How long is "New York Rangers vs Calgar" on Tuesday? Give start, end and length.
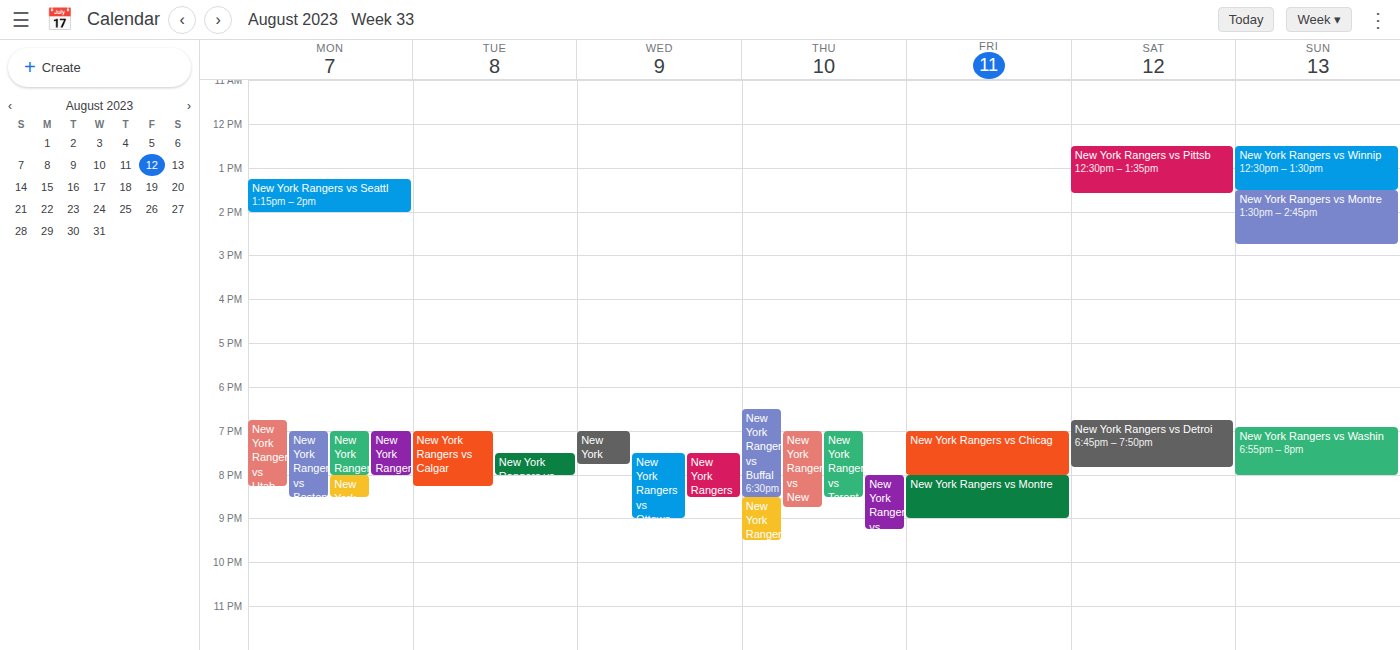
7:00 PM to 8:15 PM, 1 hour 15 minutes